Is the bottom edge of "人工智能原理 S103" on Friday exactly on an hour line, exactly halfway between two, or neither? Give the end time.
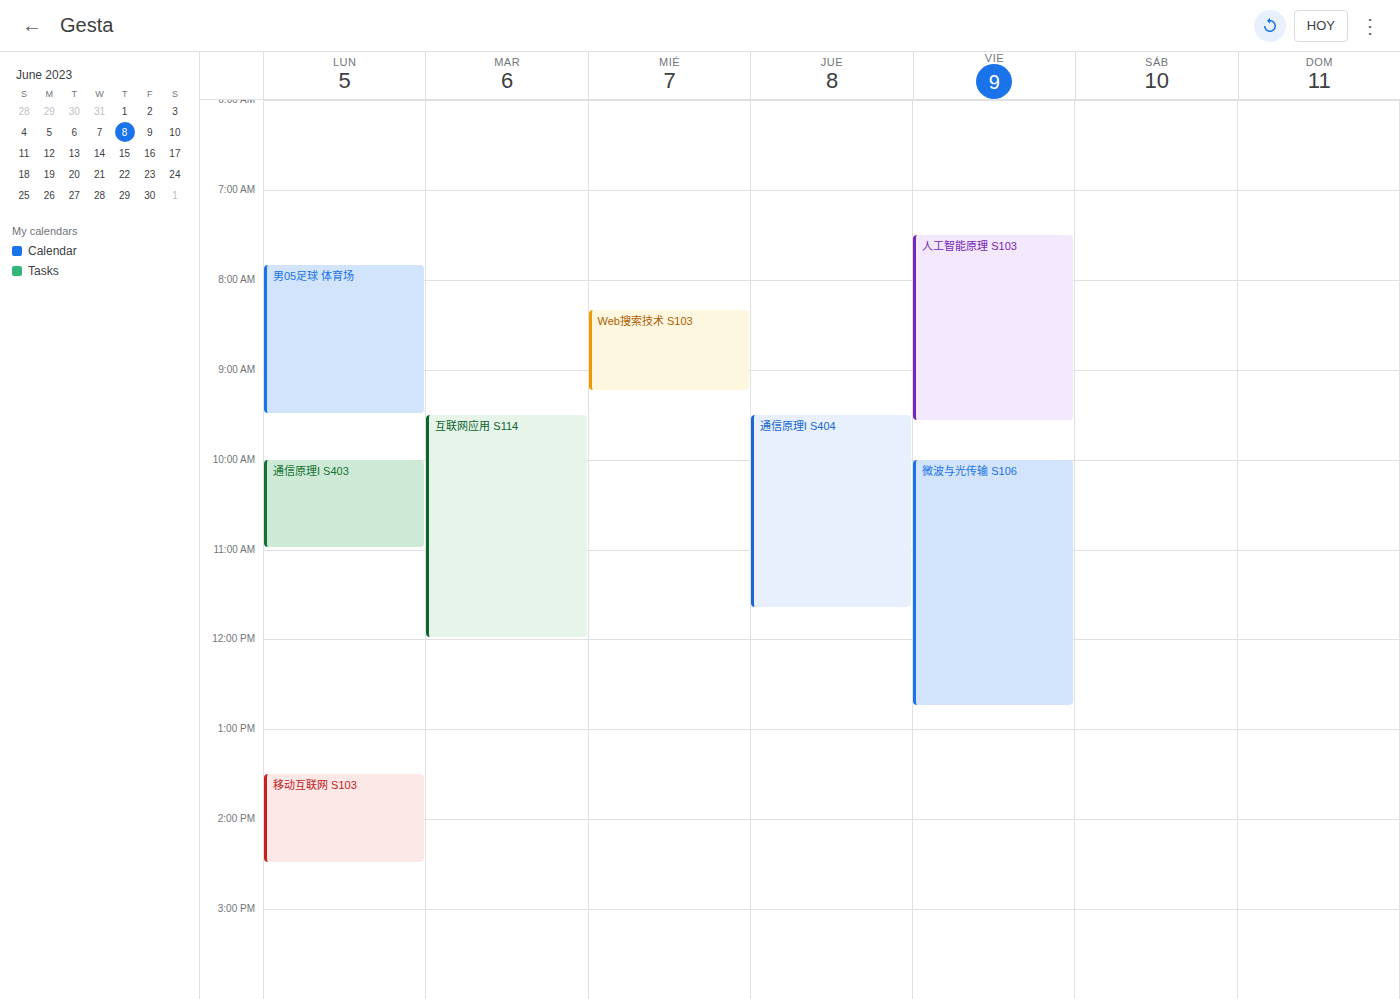
9:35 AM -- neither: 35 minutes below the 9 AM line and 25 minutes above the 10 AM line.